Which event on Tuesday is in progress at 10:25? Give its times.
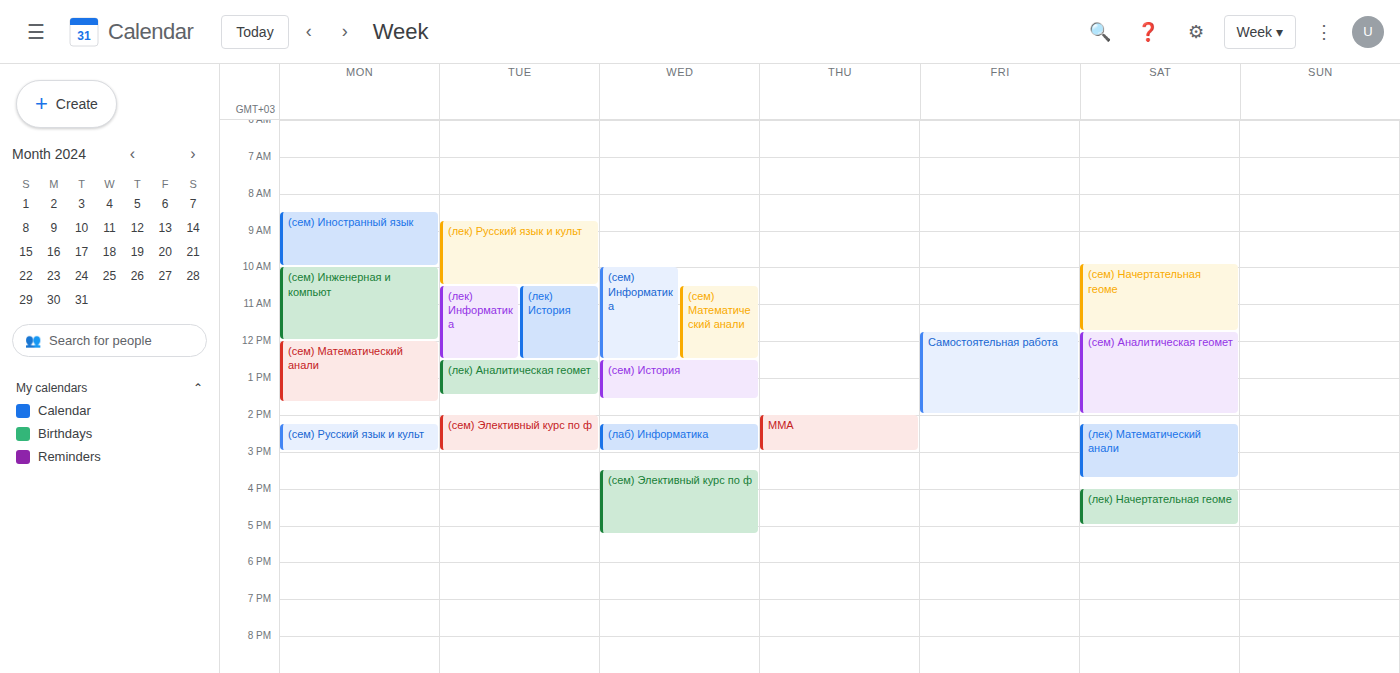
"(лек) Русский язык и культ", 08:45 to 10:30